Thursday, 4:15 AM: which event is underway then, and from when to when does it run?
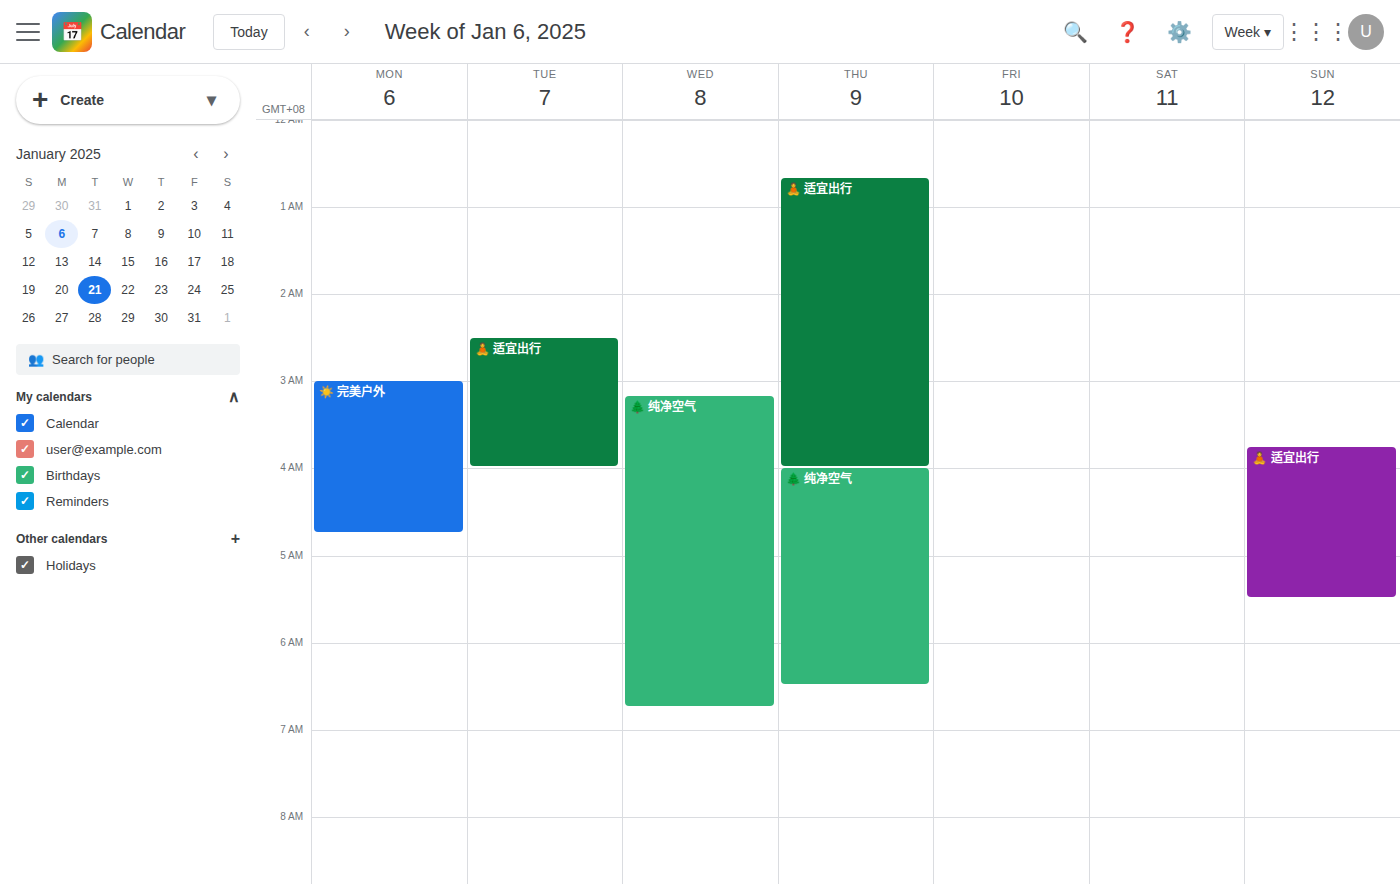
"🌲 纯净空气", 4:00 AM to 6:30 AM